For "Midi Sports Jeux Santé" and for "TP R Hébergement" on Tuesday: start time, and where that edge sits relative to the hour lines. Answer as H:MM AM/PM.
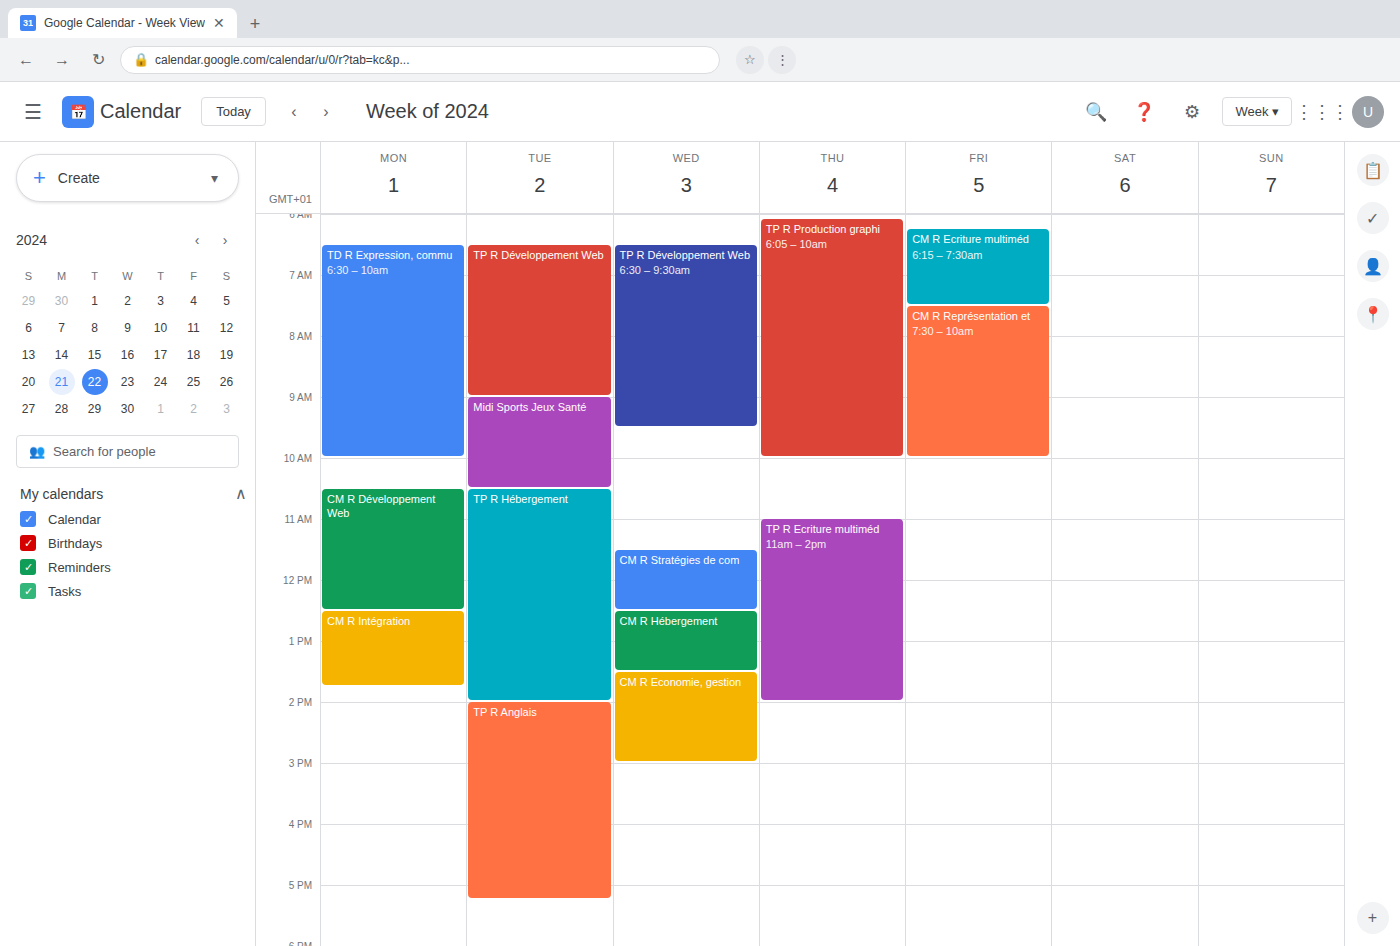
"Midi Sports Jeux Santé": 9:00 AM, exactly on the 9 AM line. "TP R Hébergement": 10:30 AM, halfway between the 10 AM and 11 AM lines.